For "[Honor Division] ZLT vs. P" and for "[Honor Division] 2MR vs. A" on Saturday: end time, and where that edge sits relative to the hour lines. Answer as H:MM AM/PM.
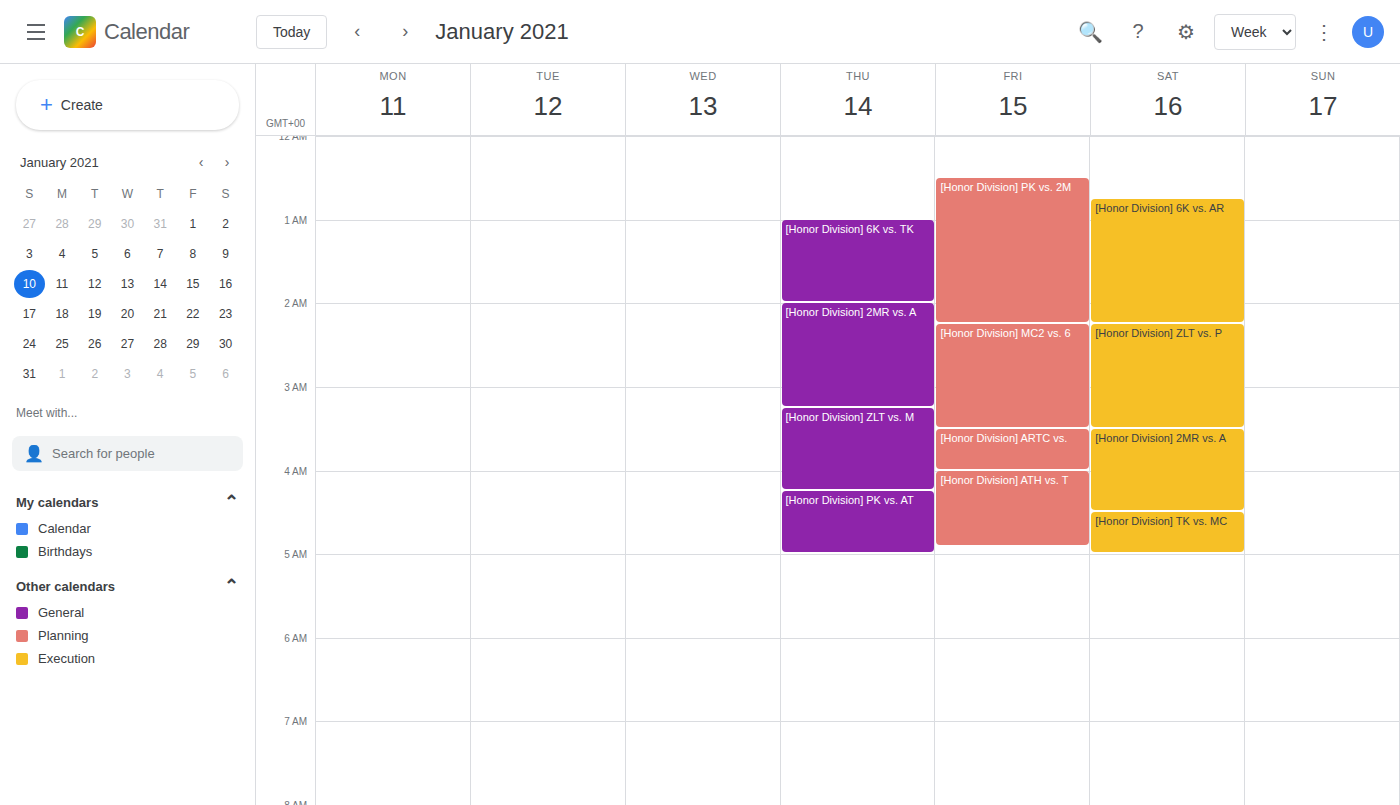
"[Honor Division] ZLT vs. P": 3:30 AM, halfway between the 3 AM and 4 AM lines. "[Honor Division] 2MR vs. A": 4:30 AM, halfway between the 4 AM and 5 AM lines.